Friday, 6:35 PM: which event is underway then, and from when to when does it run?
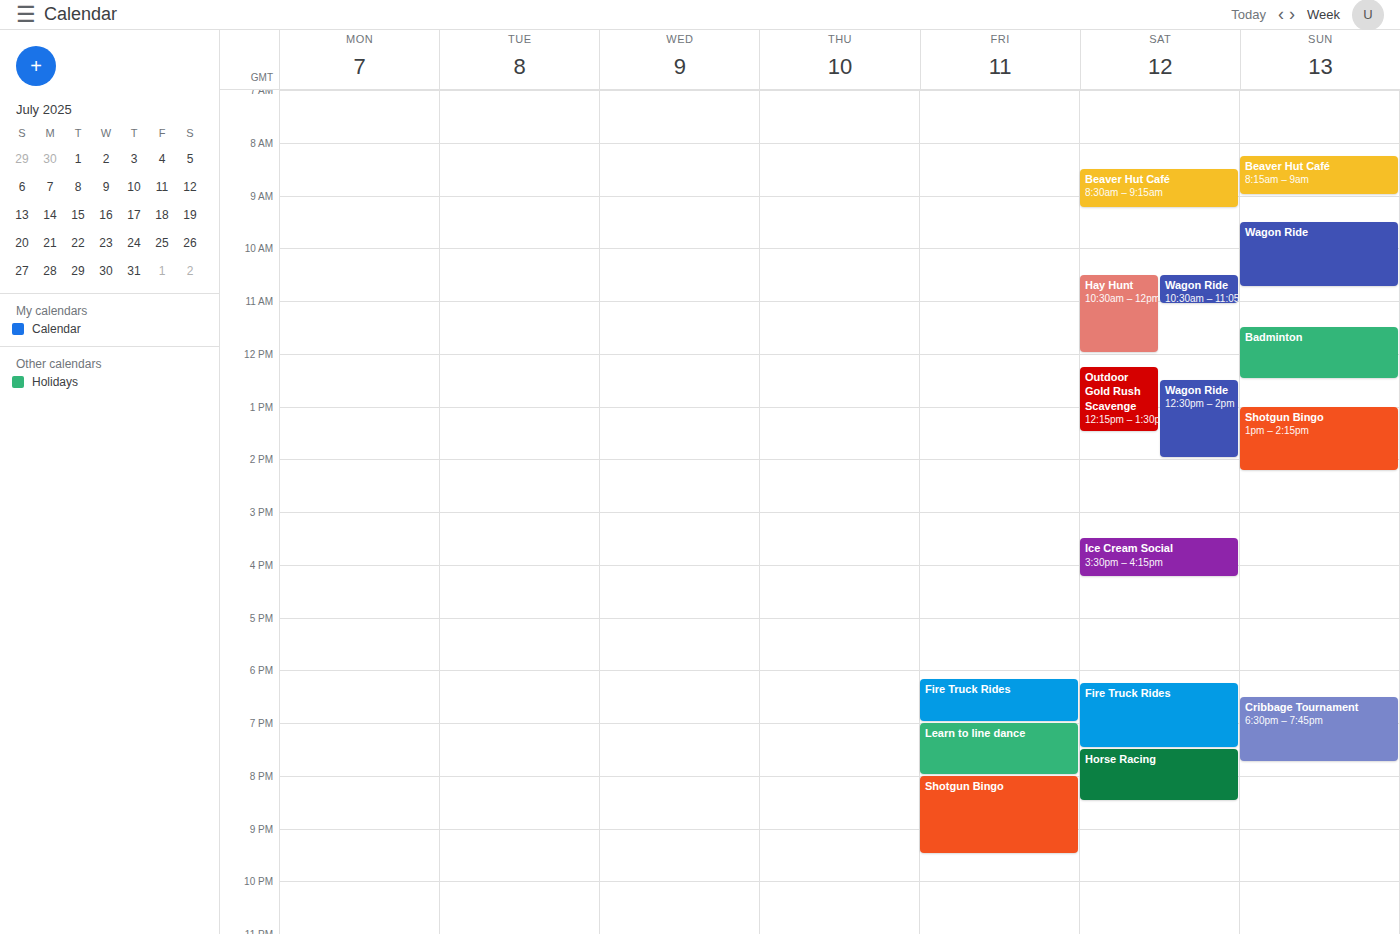
"Fire Truck Rides", 6:10 PM to 7:00 PM